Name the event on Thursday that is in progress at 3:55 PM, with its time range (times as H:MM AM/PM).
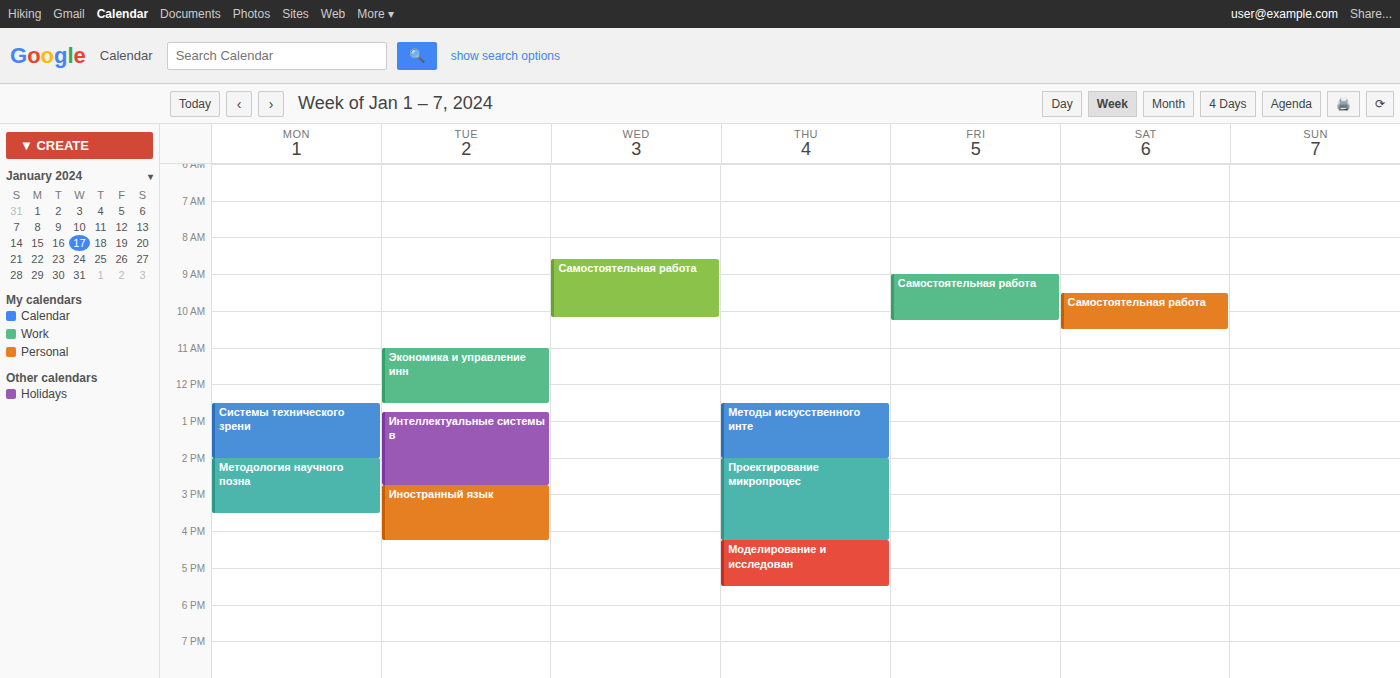
"Проектирование микропроцес", 2:00 PM to 4:15 PM